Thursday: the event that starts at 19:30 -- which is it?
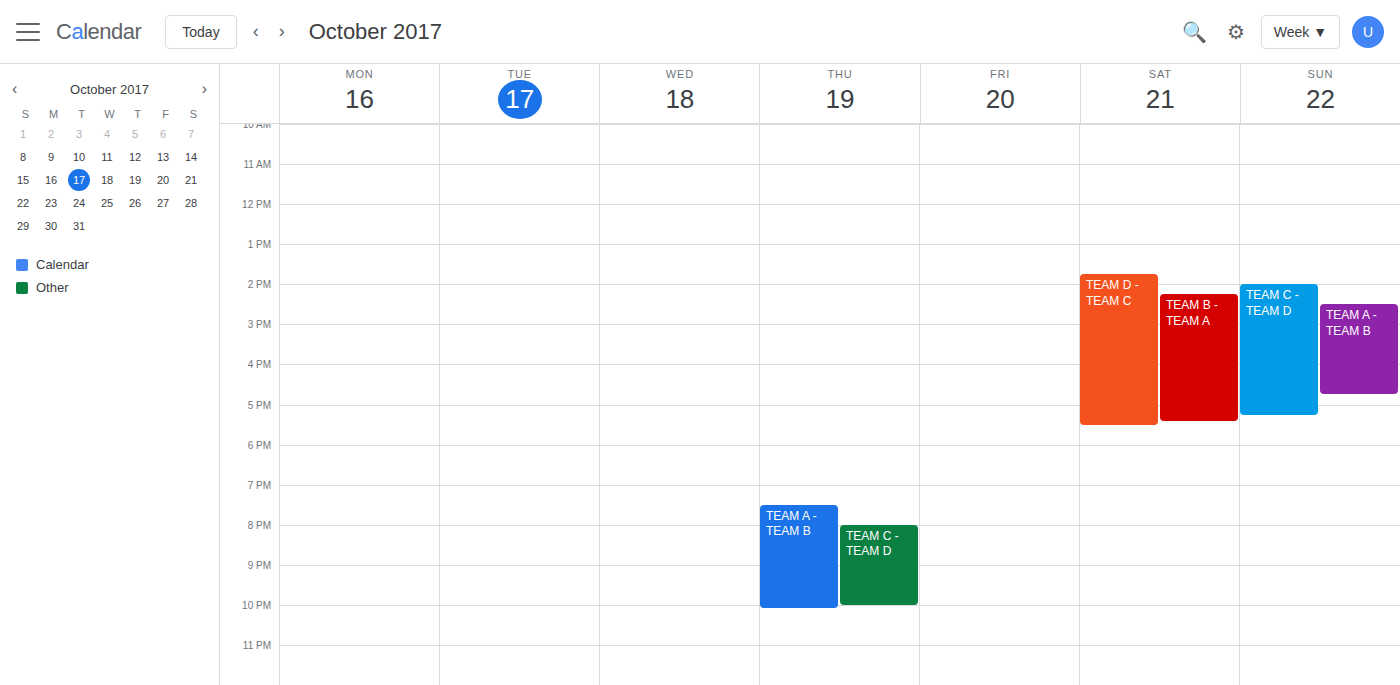
"TEAM A - TEAM B"